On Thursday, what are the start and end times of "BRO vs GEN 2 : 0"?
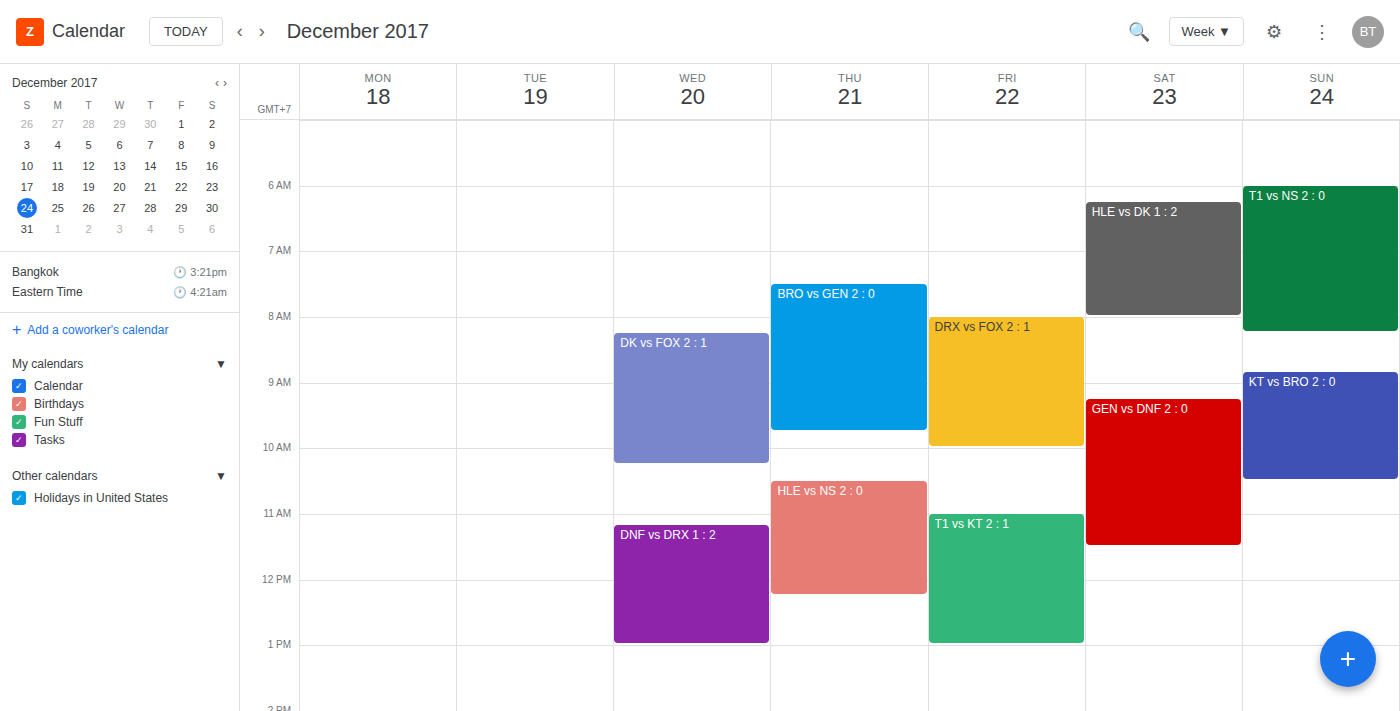
7:30 AM to 9:45 AM